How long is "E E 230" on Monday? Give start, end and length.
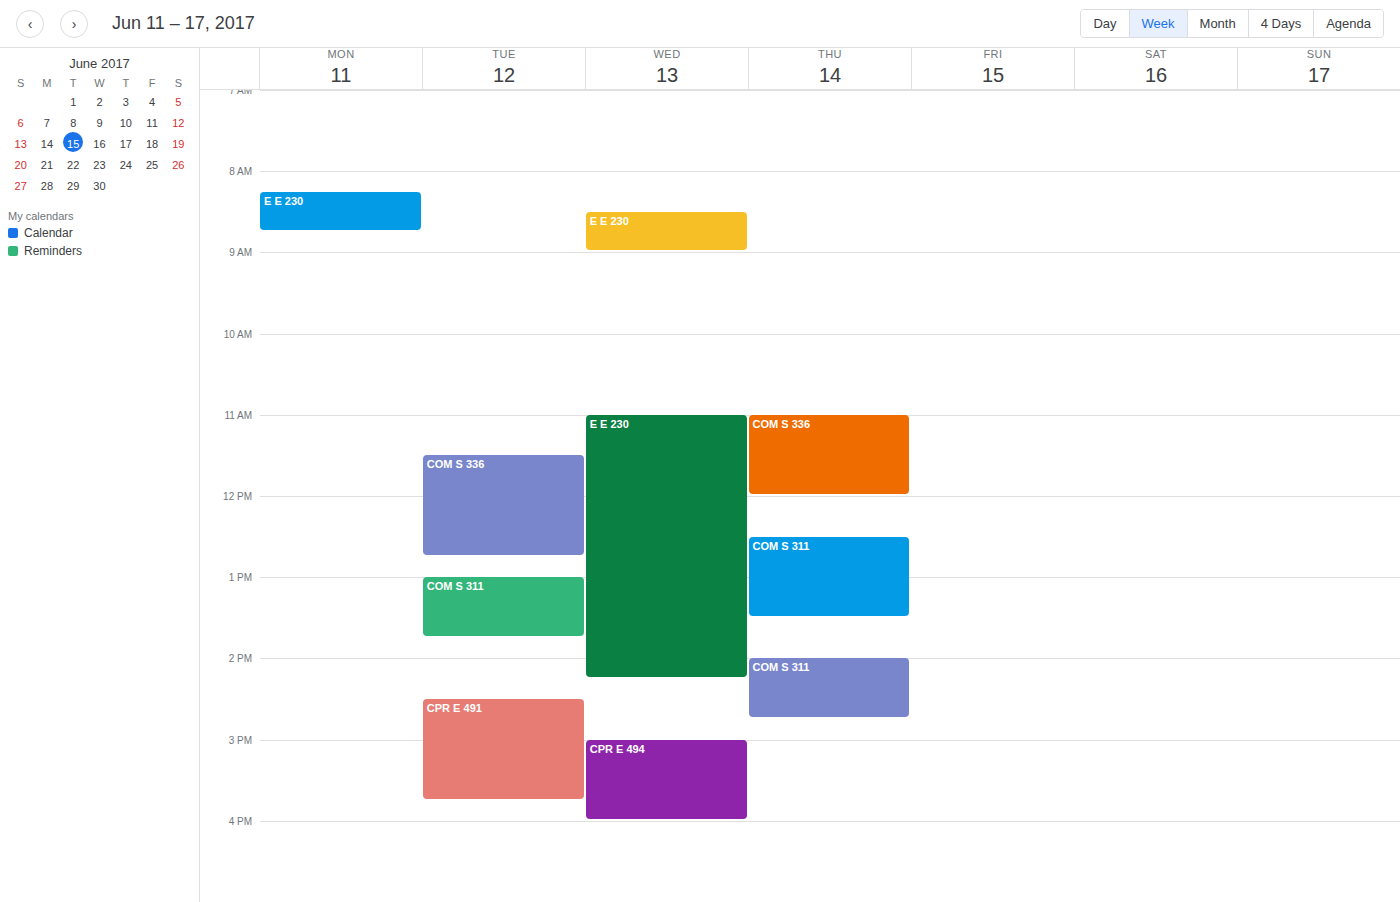
8:15 AM to 8:45 AM, 30 minutes